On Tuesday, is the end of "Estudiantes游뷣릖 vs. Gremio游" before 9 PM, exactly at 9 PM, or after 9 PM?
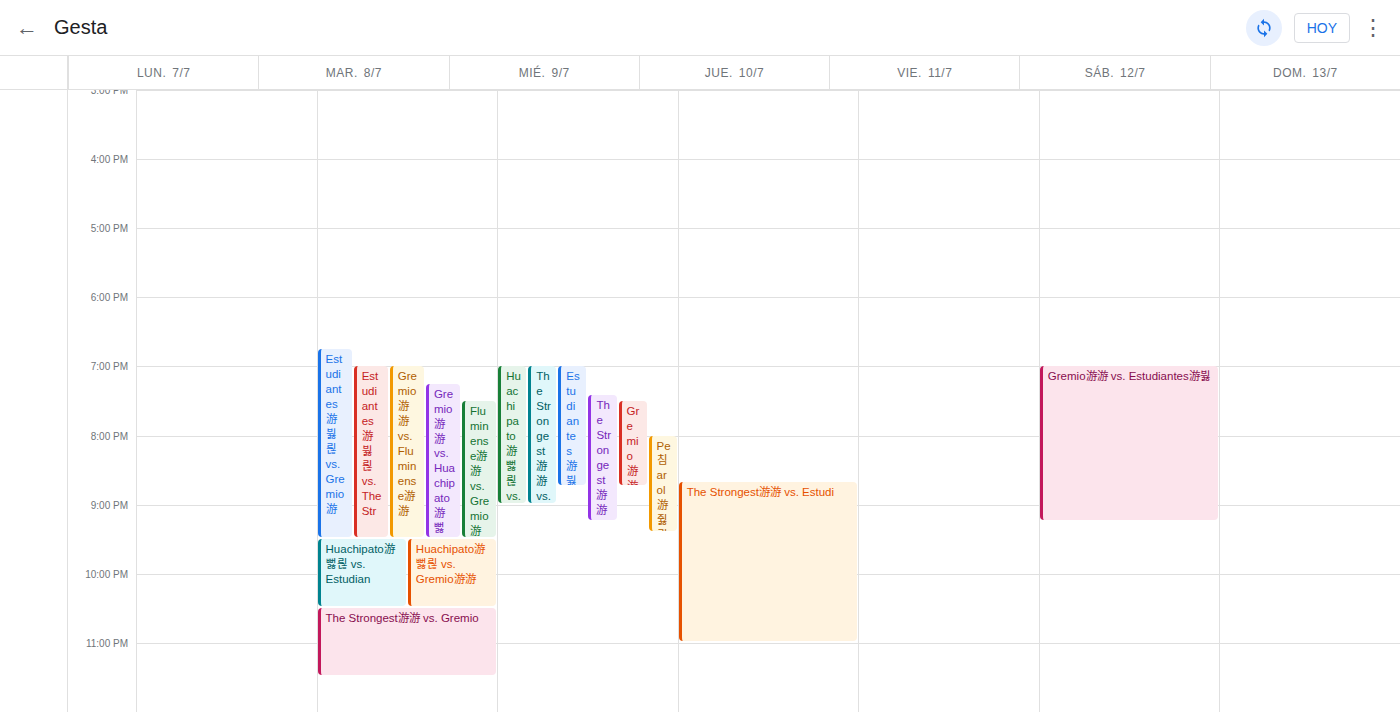
9:30 PM -- after 9 PM, 30 minutes below the 9 PM line.